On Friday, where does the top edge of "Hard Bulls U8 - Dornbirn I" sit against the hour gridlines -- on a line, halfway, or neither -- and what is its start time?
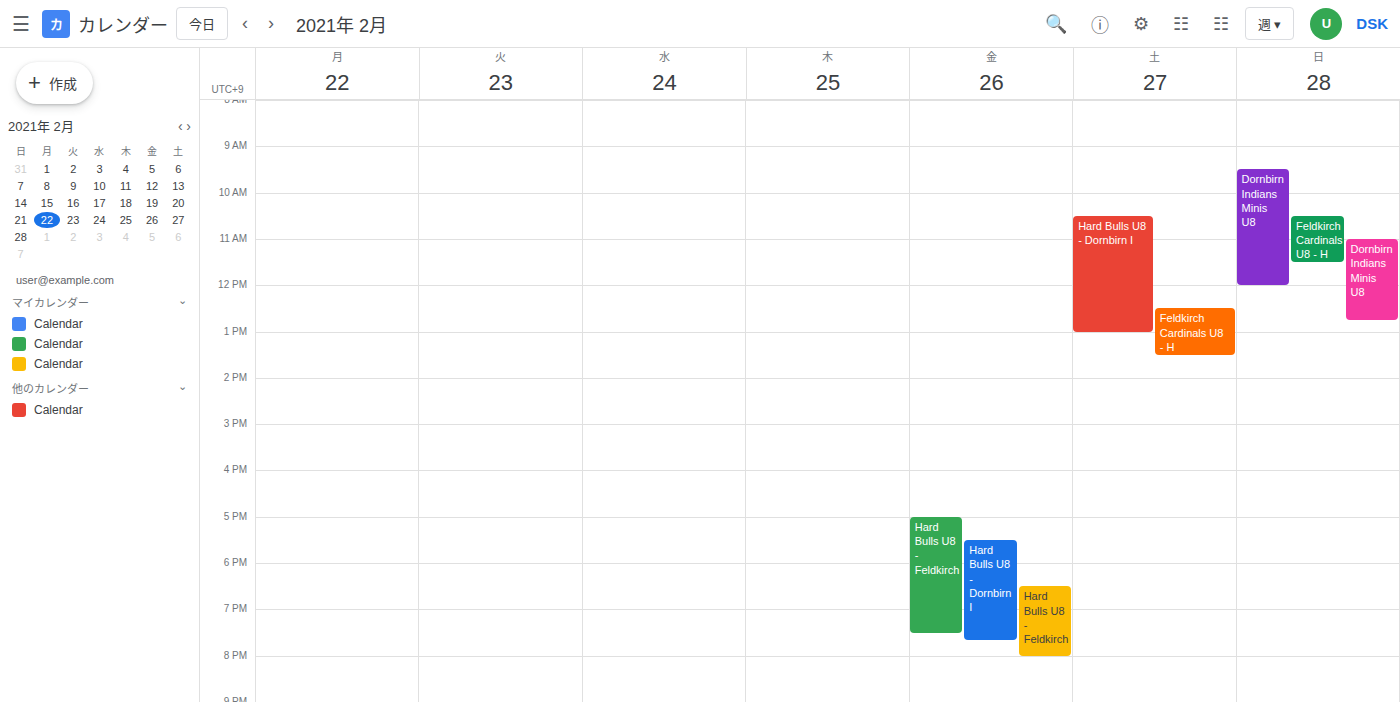
5:30 PM -- halfway between the 5 PM and 6 PM lines.